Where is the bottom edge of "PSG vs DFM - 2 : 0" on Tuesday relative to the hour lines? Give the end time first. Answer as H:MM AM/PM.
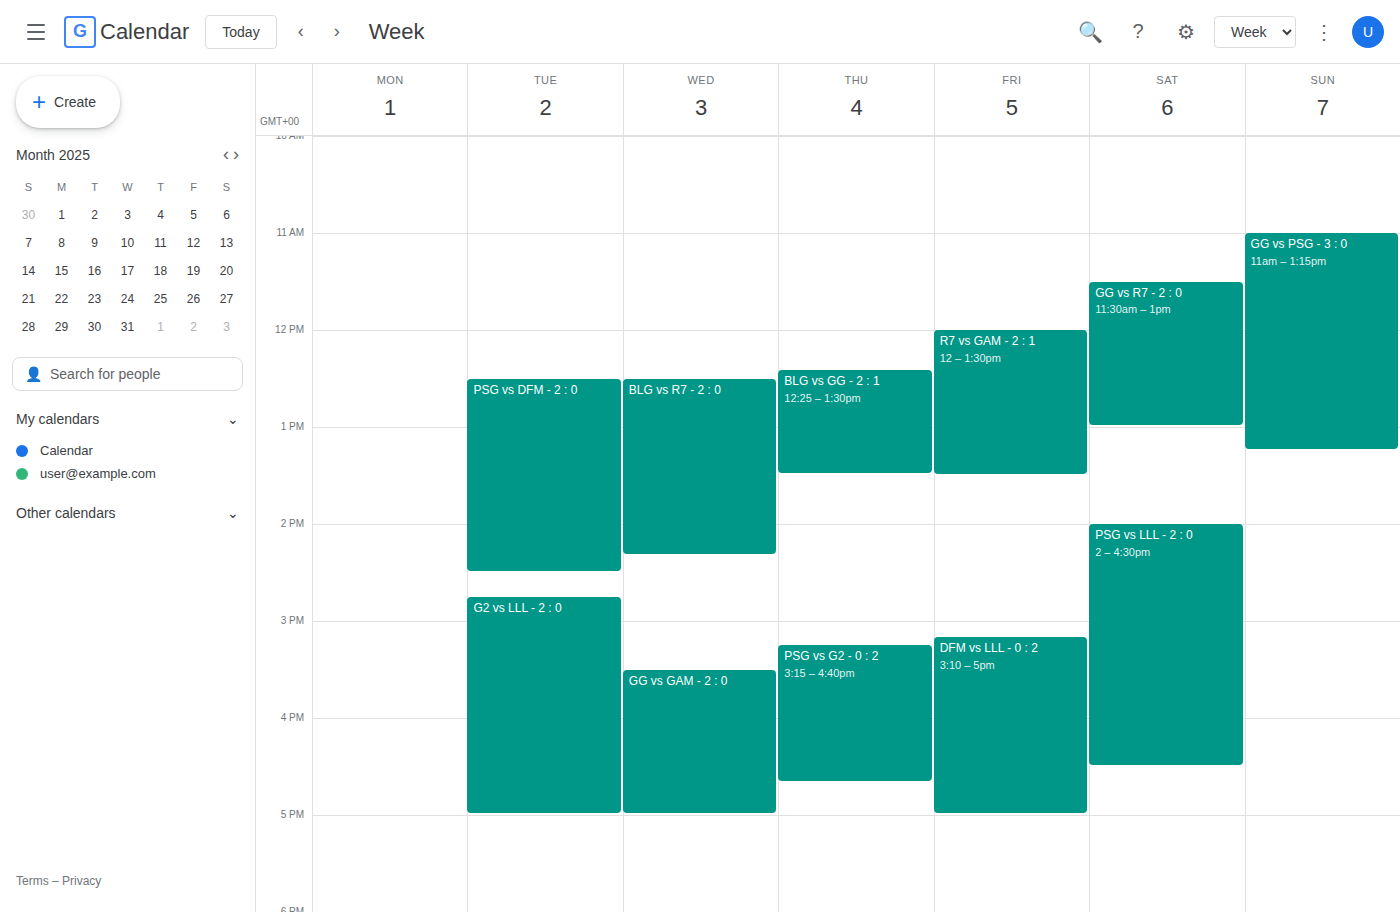
2:30 PM -- halfway between the 2 PM and 3 PM lines.